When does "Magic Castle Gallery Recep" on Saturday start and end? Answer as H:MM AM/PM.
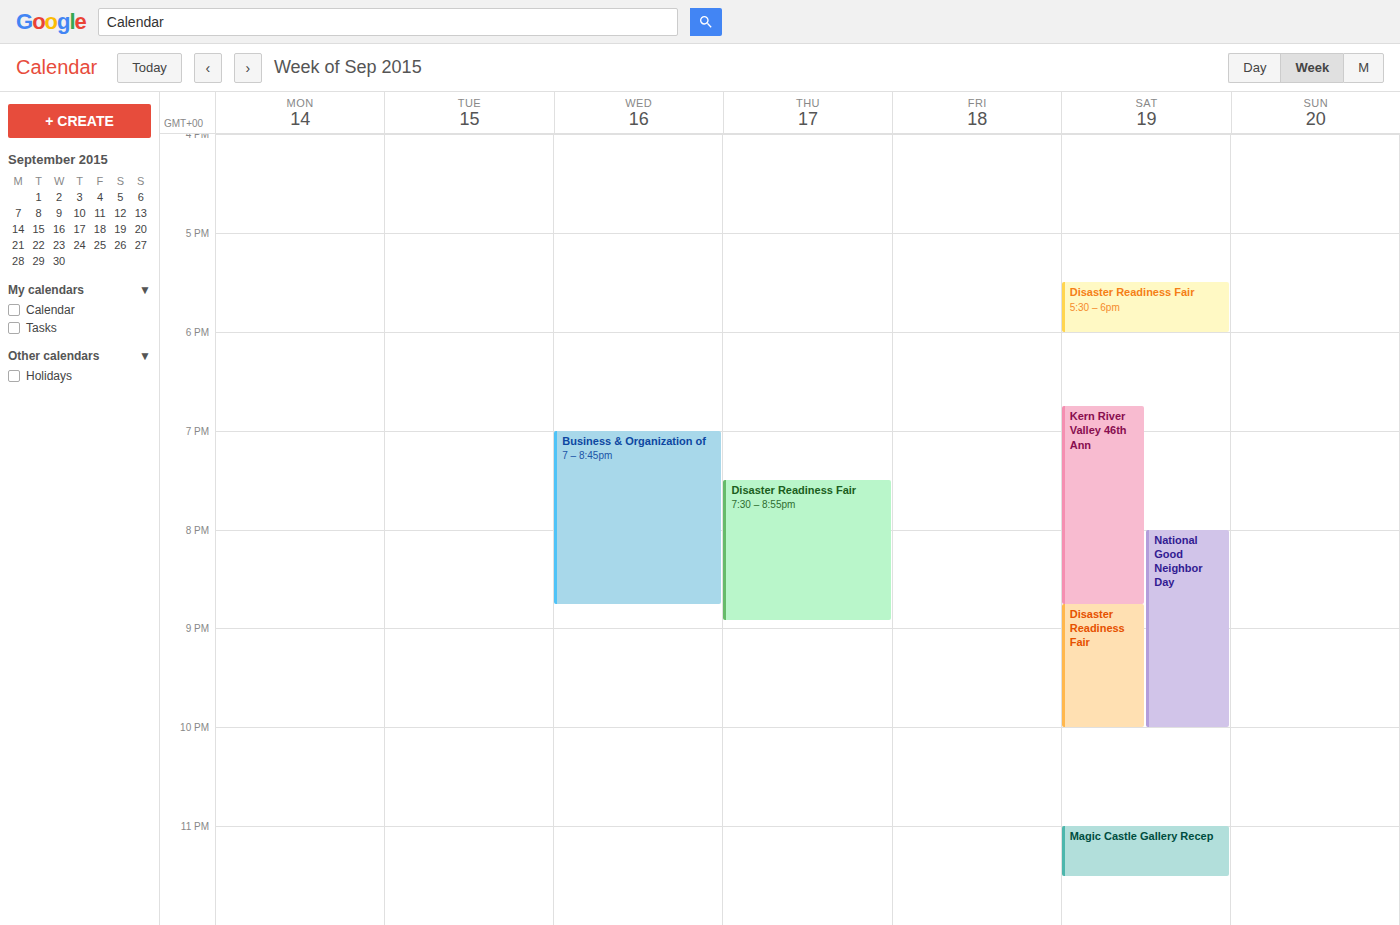
11:00 PM to 11:30 PM